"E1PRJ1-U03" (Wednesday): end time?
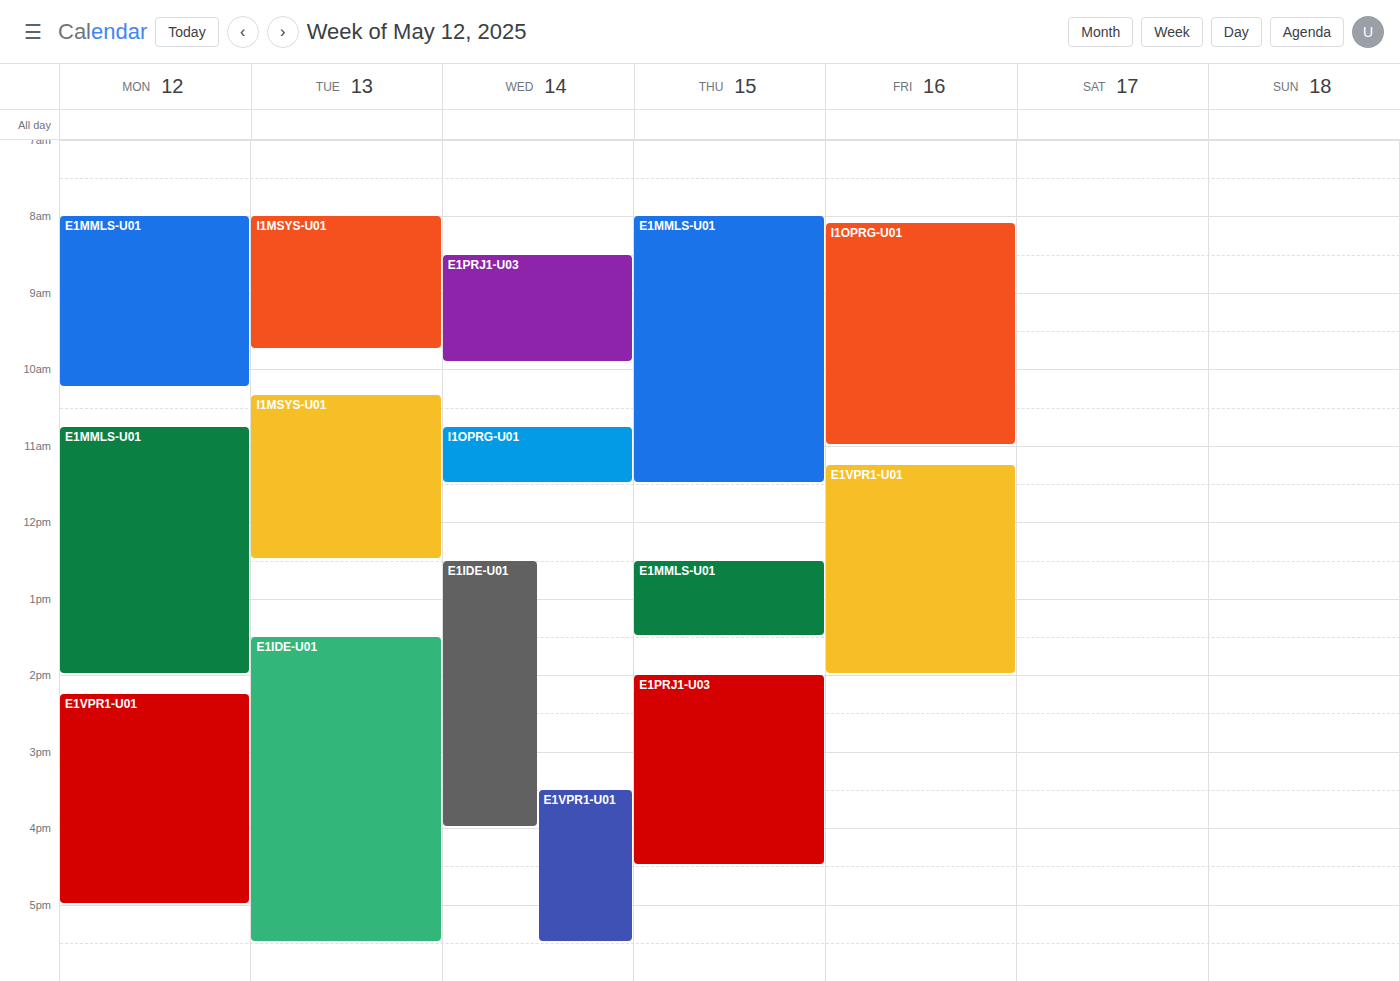
9:55 AM